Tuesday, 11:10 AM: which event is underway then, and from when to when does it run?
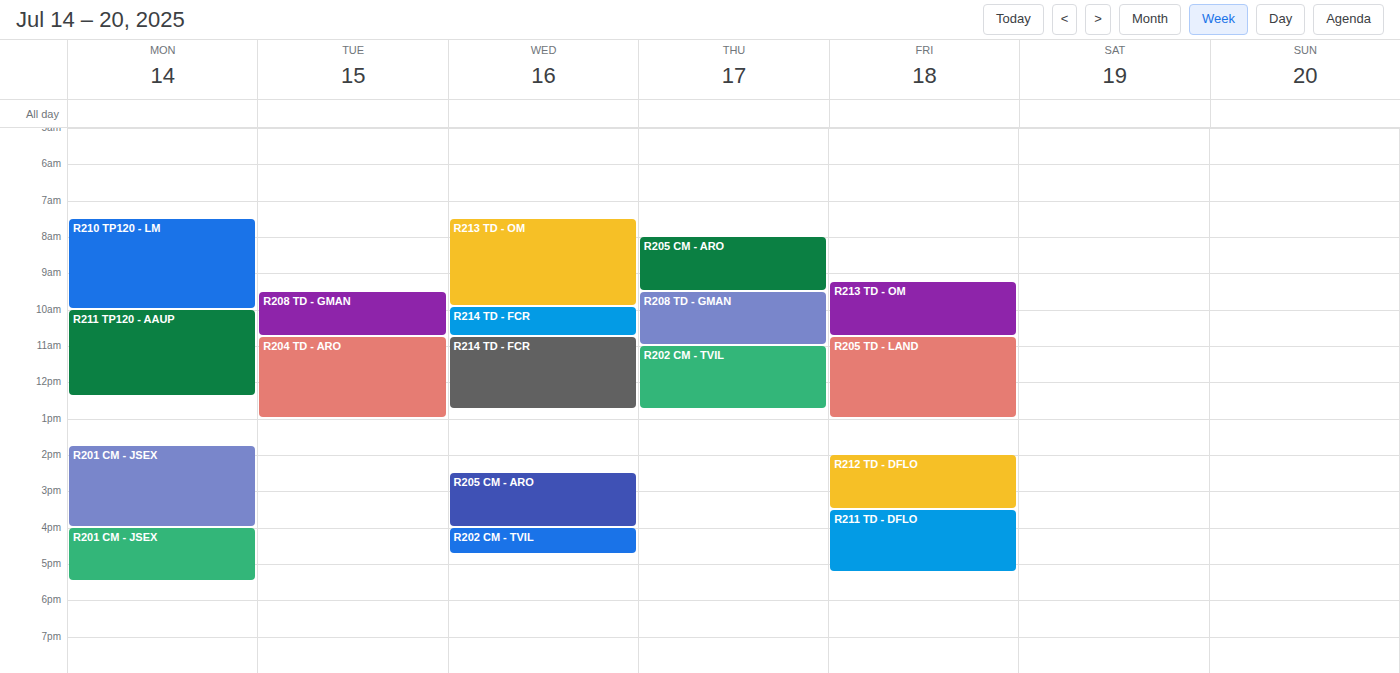
"R204 TD - ARO", 10:45 AM to 1:00 PM